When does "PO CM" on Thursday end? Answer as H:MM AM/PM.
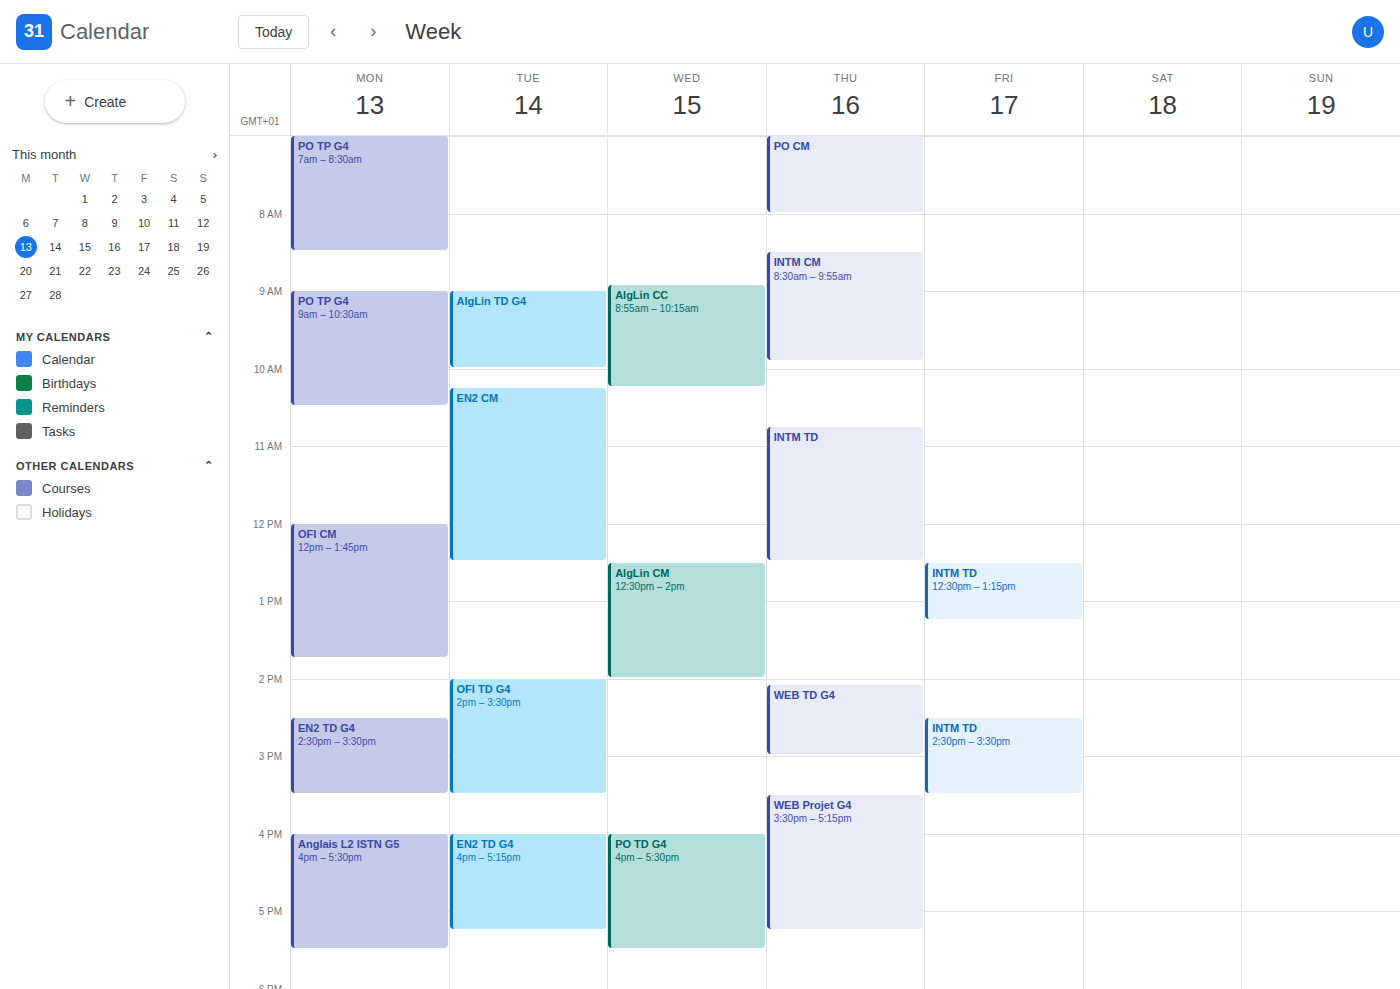
8:00 AM